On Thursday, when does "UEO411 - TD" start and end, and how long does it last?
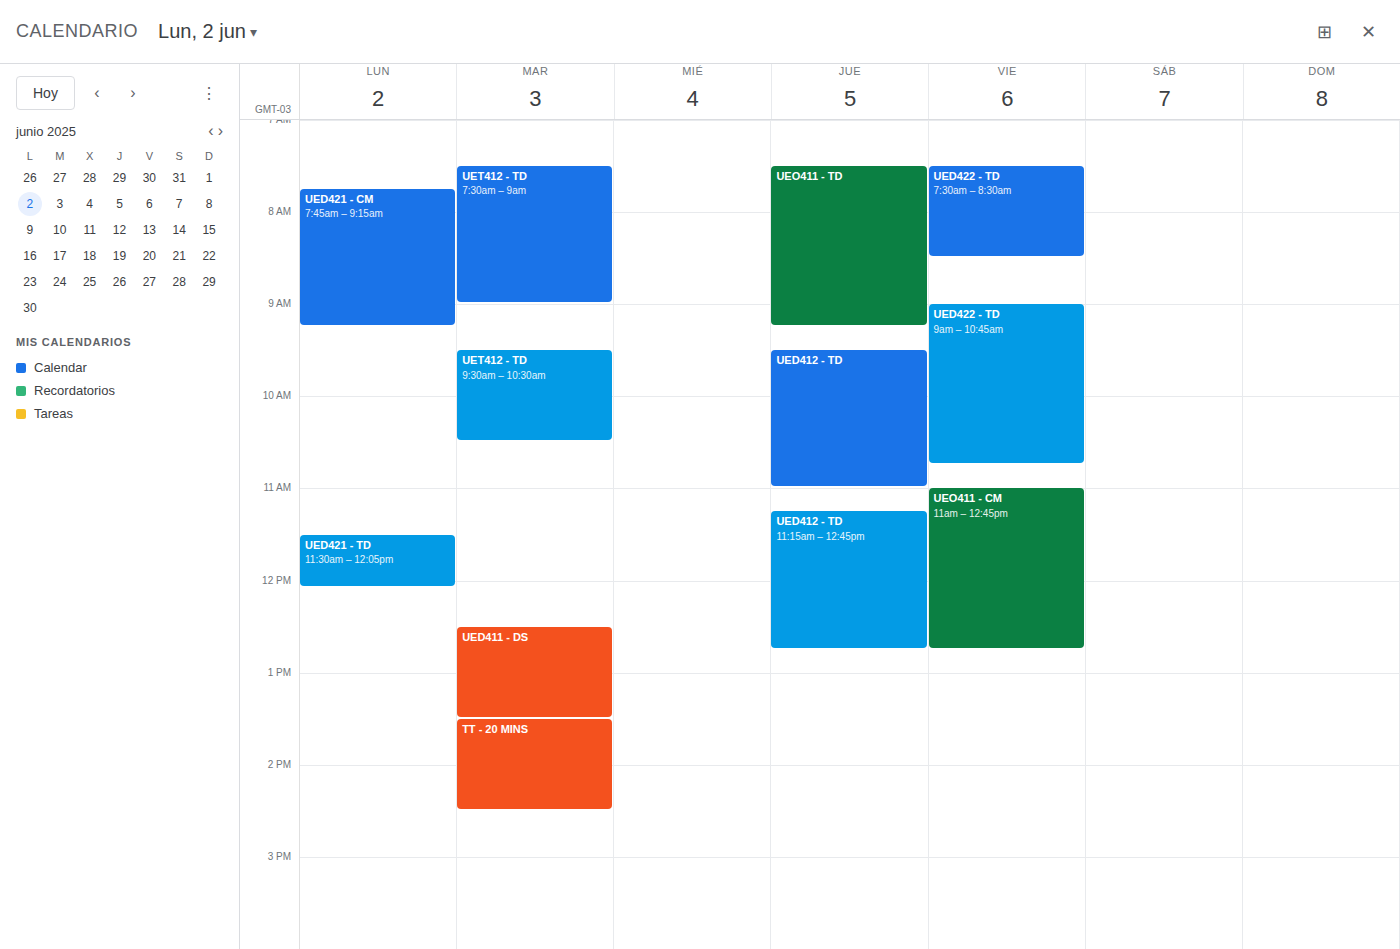
7:30 AM to 9:15 AM, 1 hour 45 minutes